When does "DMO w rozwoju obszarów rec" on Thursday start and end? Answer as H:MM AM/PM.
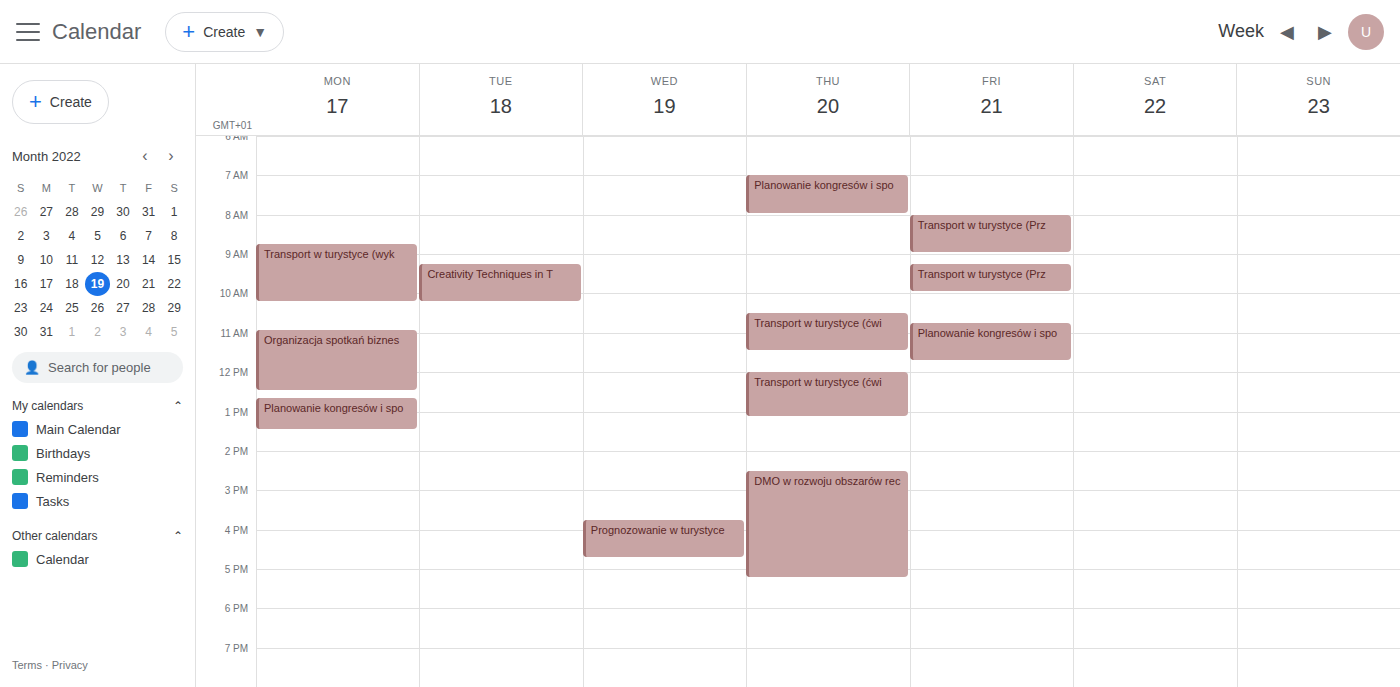
2:30 PM to 5:15 PM